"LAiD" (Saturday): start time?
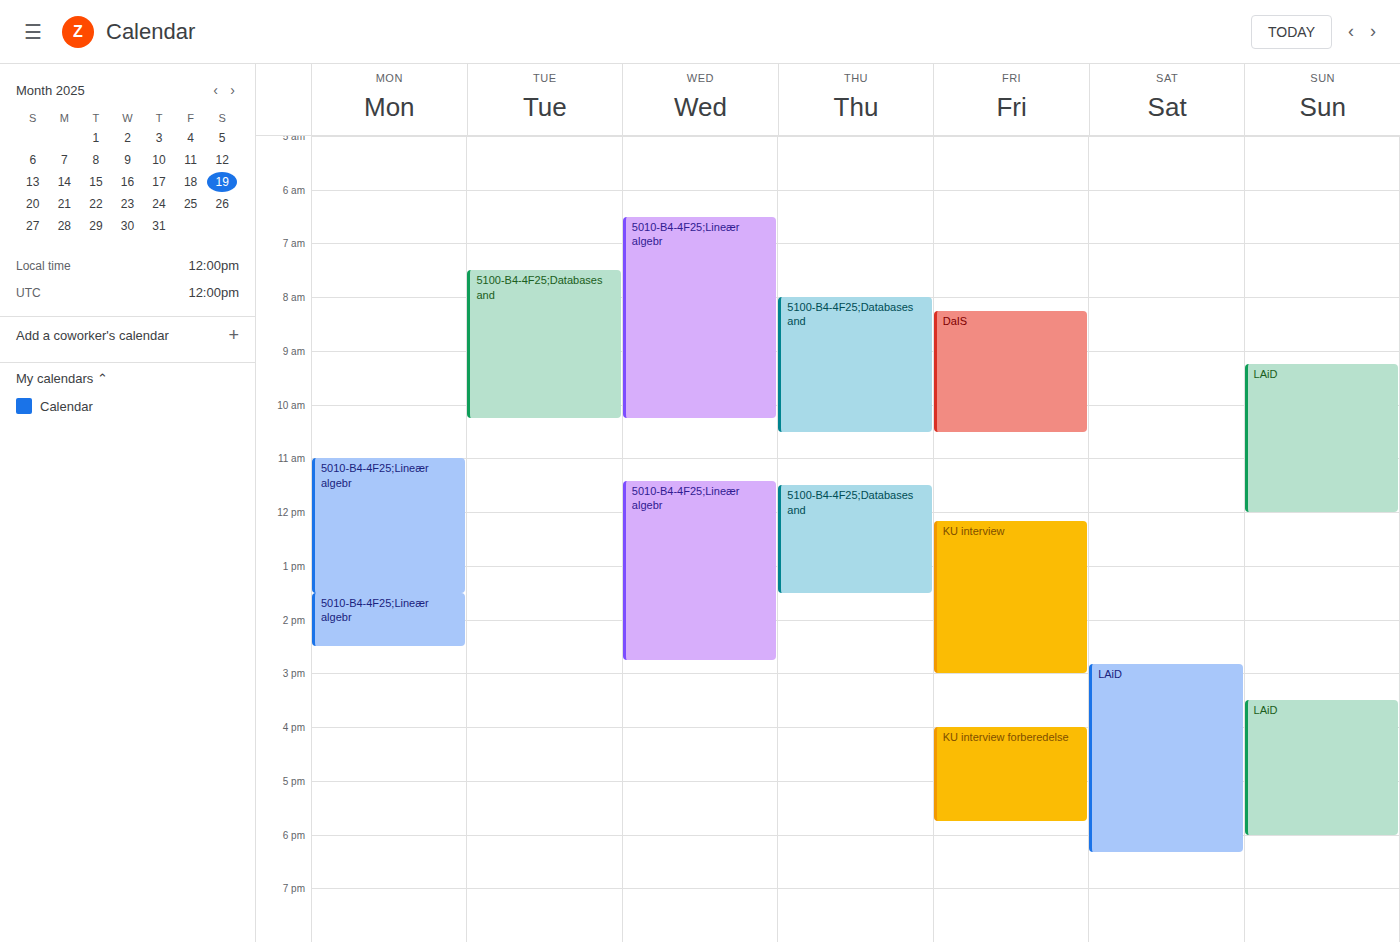
14:50